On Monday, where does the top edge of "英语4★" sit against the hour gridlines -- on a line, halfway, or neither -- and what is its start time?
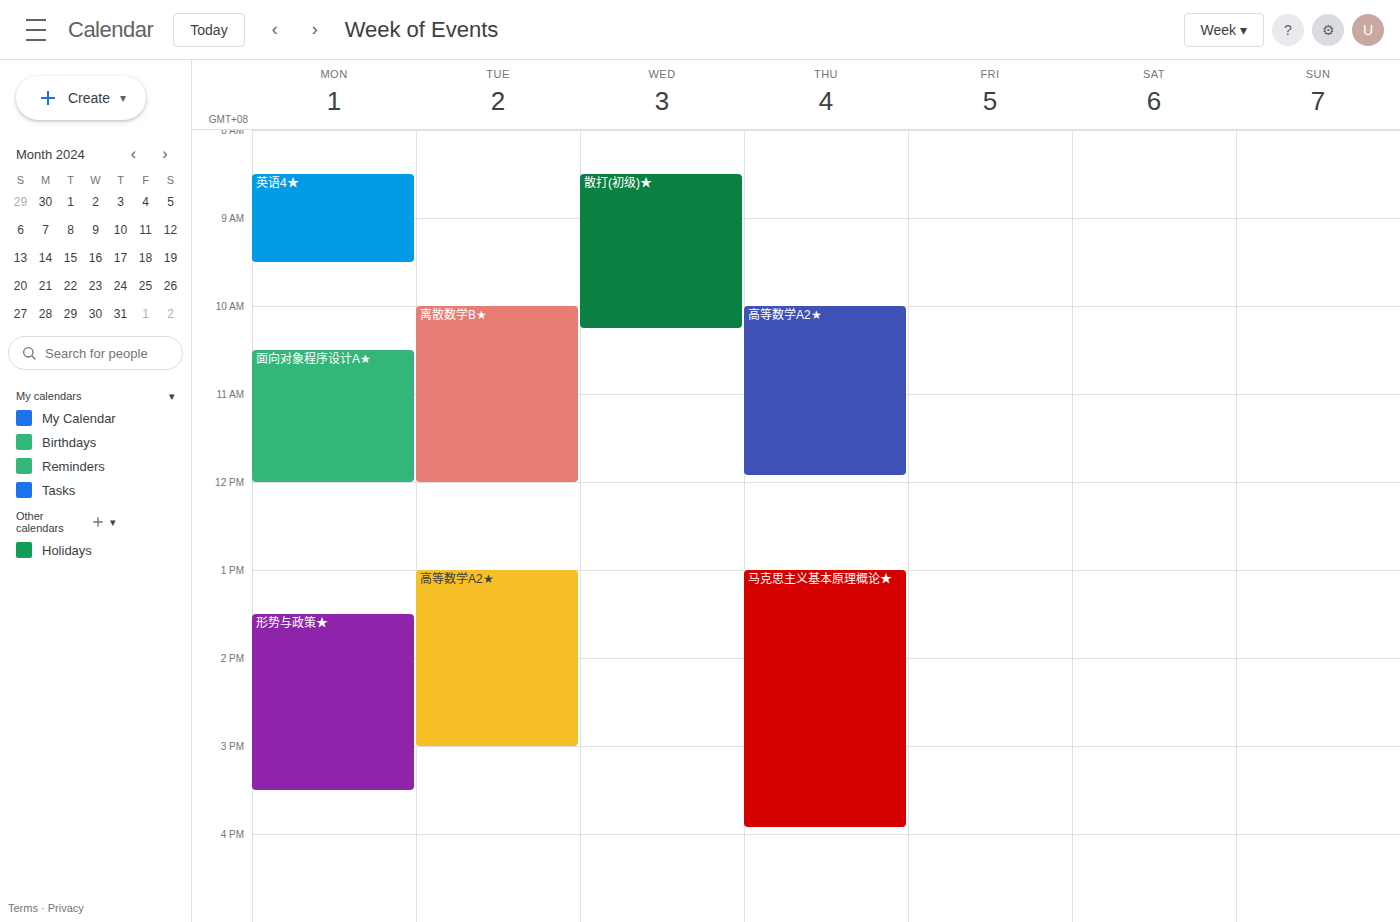
8:30 AM -- halfway between the 8 AM and 9 AM lines.